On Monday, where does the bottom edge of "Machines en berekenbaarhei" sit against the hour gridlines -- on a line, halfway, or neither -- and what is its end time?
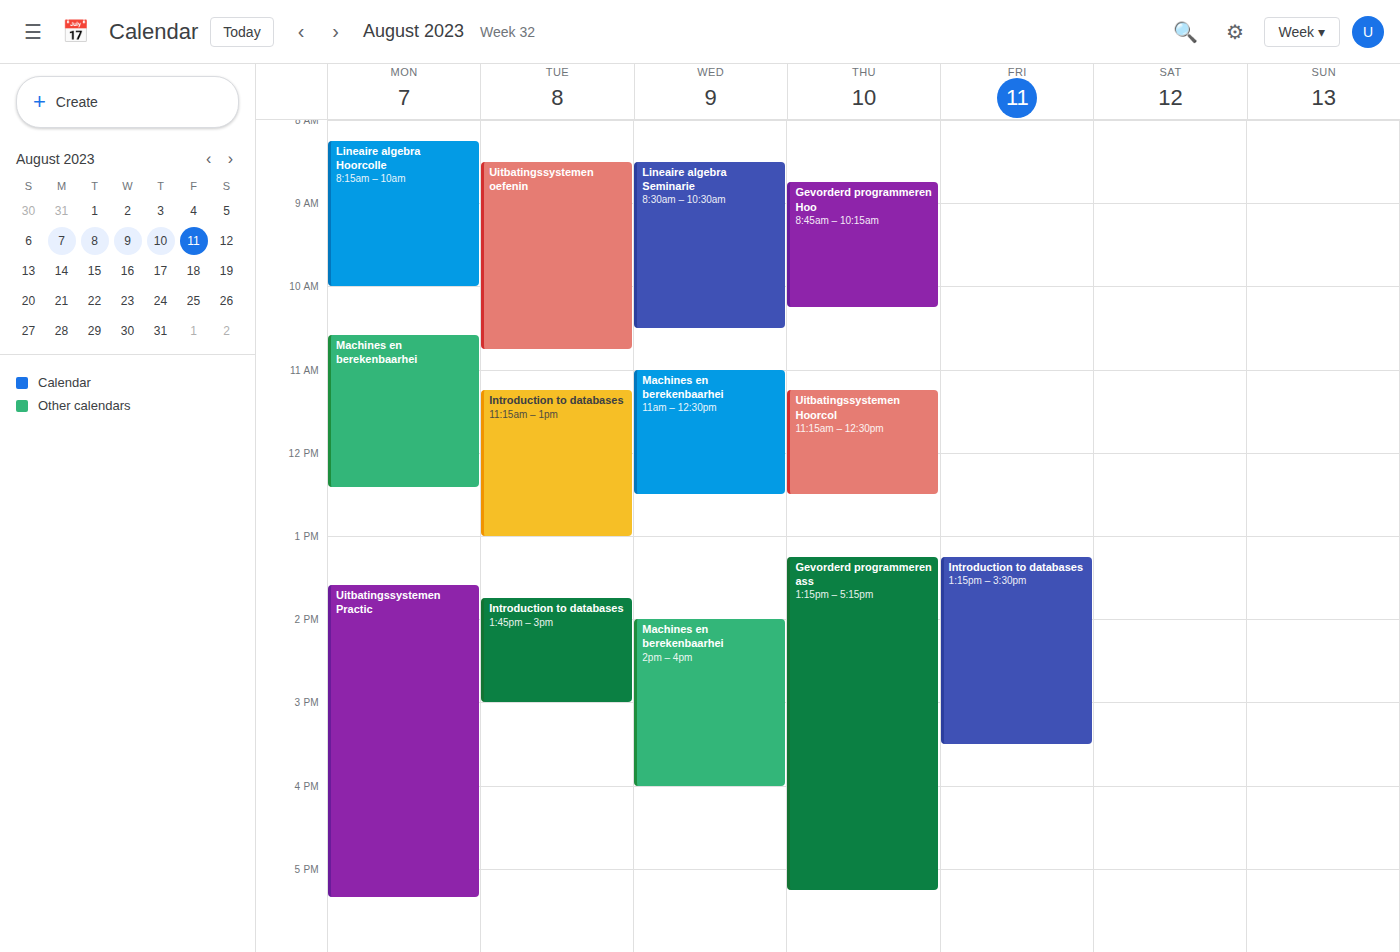
12:25 PM -- neither: 25 minutes below the 12 PM line and 35 minutes above the 1 PM line.